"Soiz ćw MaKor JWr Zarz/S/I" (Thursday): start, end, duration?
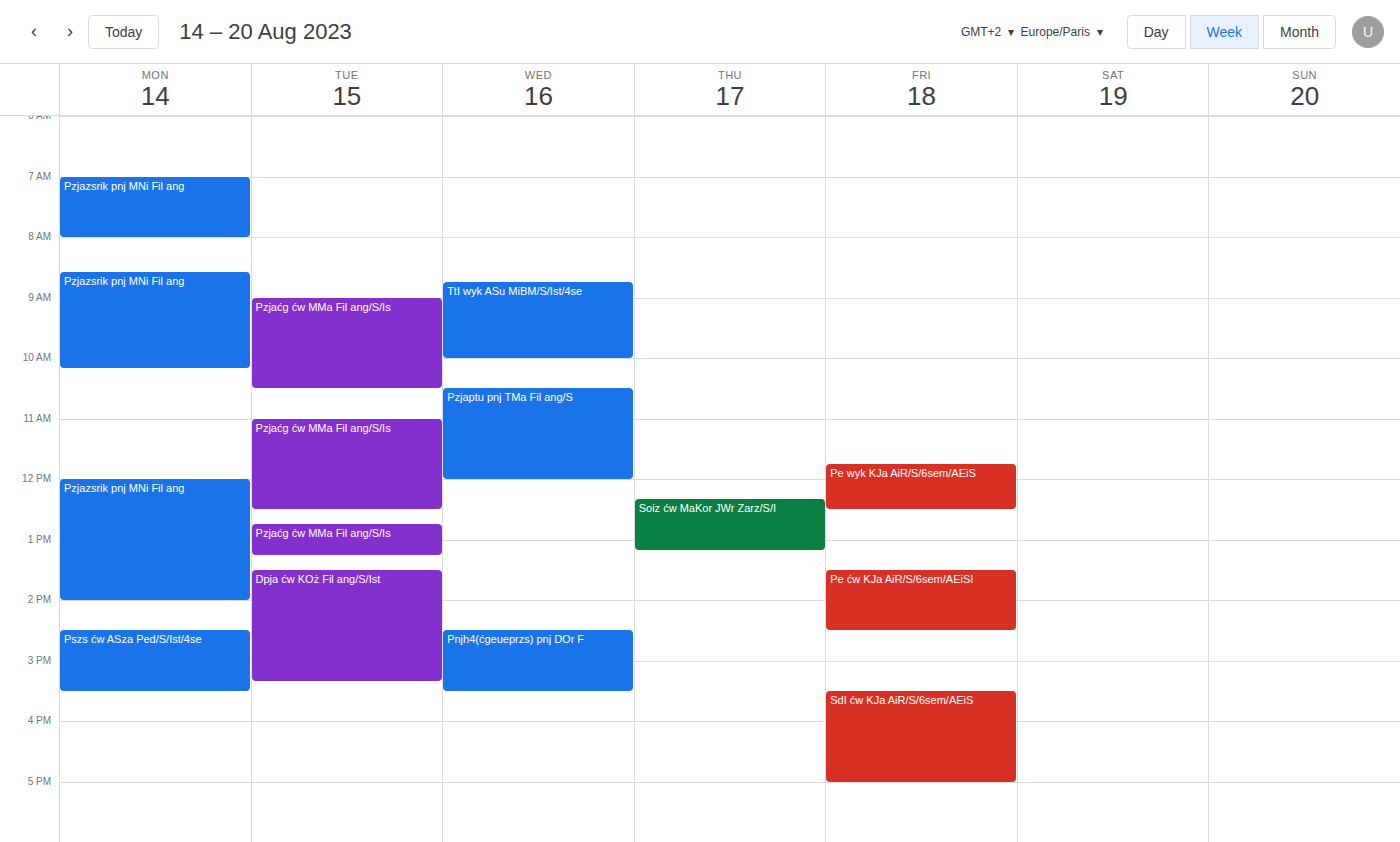
12:20 PM to 1:10 PM, 50 minutes